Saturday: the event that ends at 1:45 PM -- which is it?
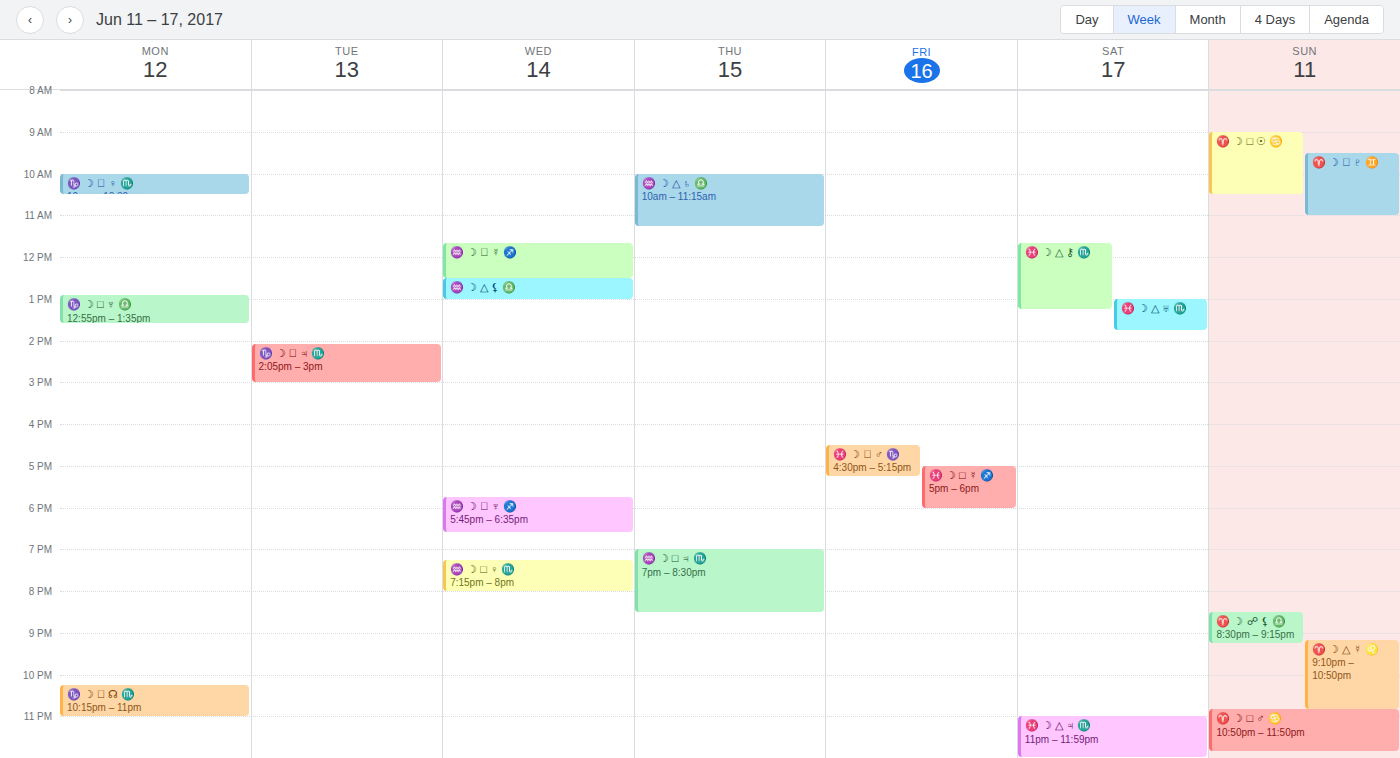
"♓️ ☽ △ ♅ ♏️"